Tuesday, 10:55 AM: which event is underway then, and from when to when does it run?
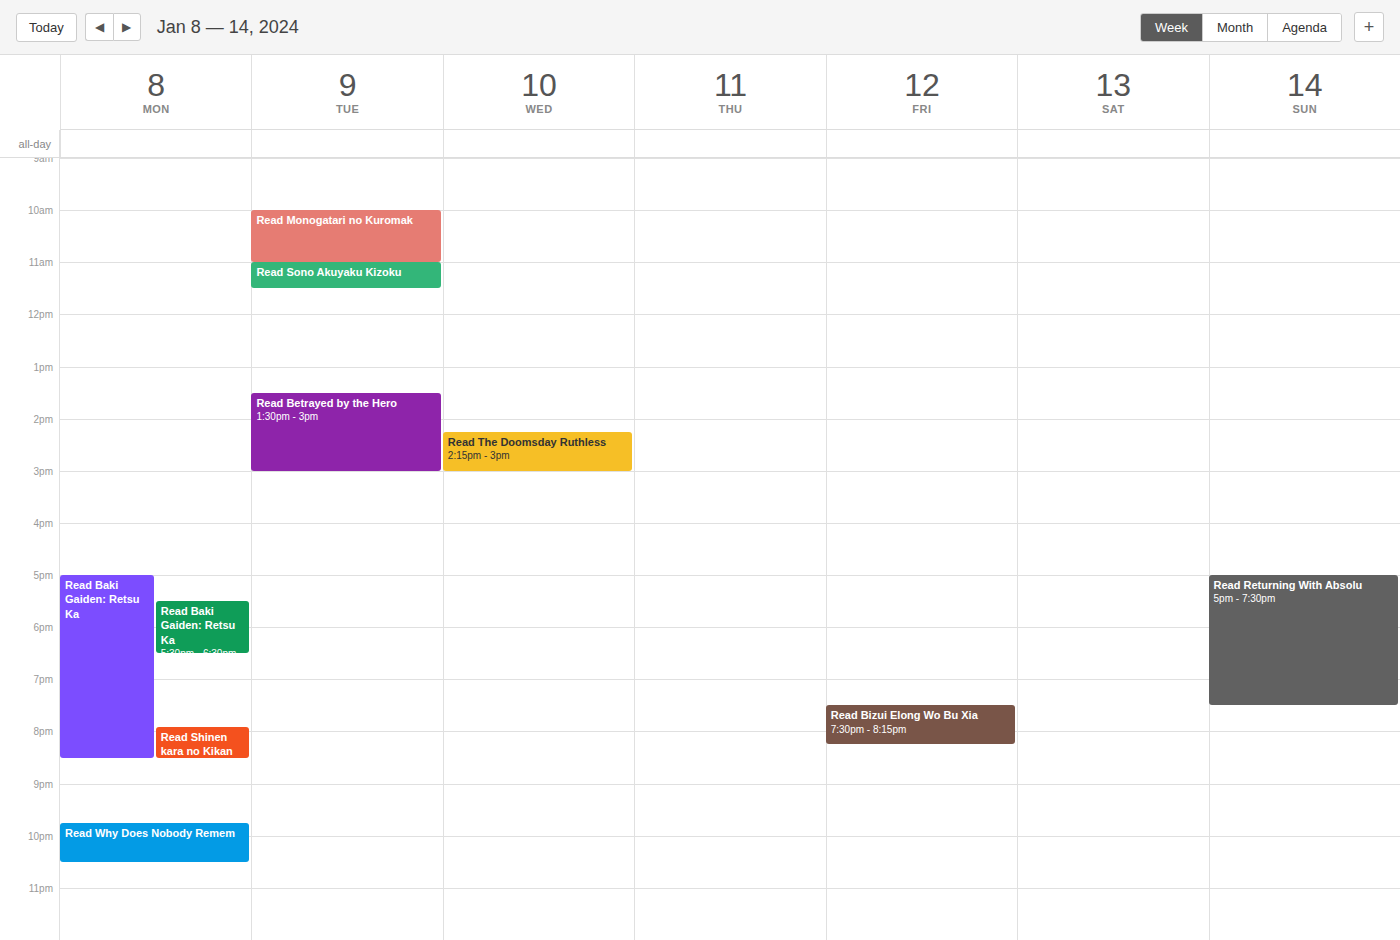
"Read Monogatari no Kuromak", 10:00 AM to 11:00 AM